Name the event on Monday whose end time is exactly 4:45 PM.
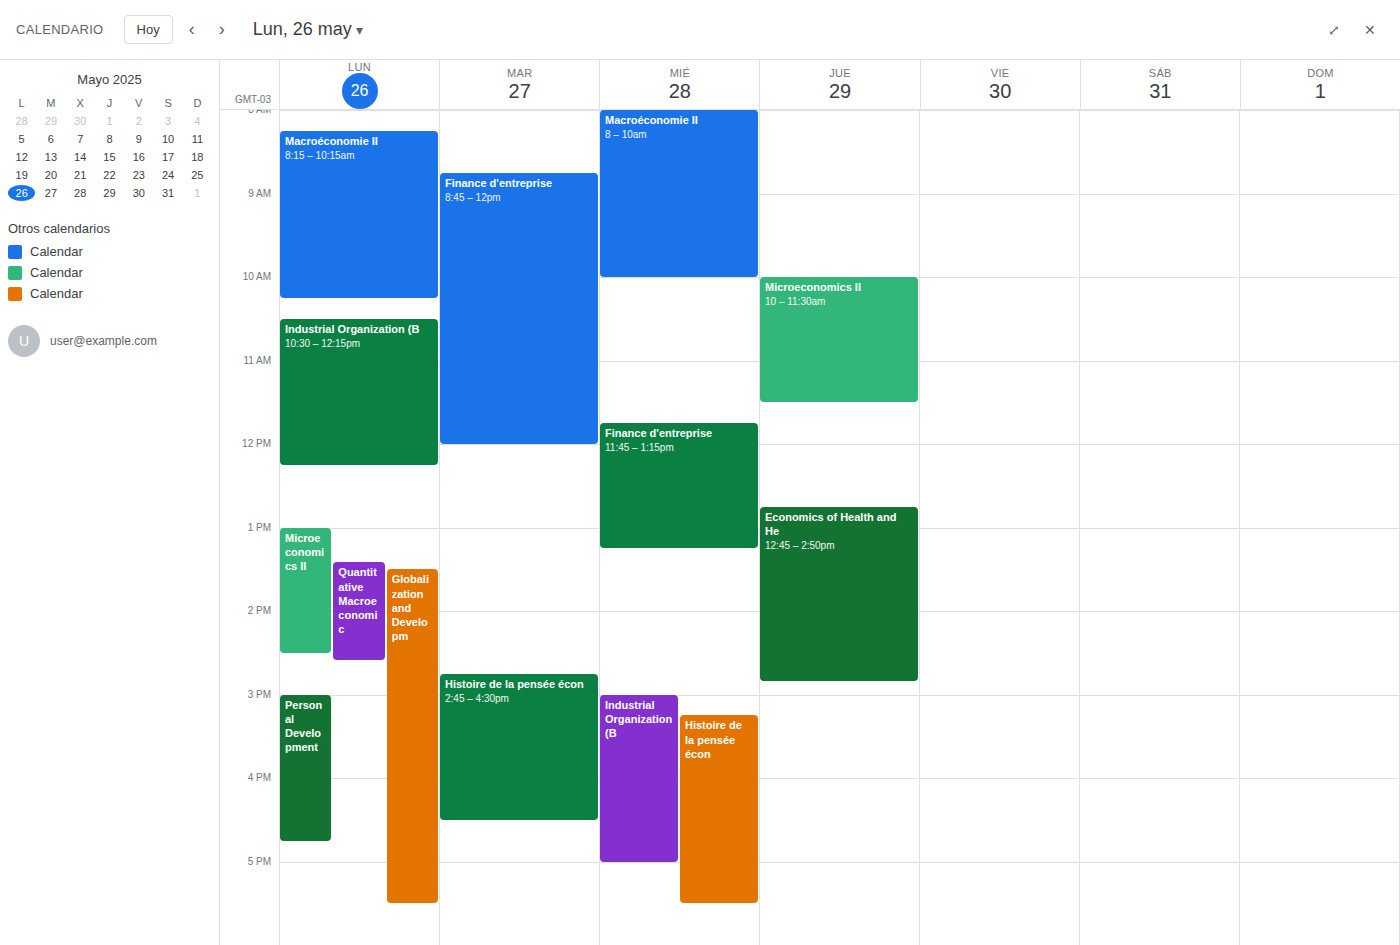
"Personal Development"